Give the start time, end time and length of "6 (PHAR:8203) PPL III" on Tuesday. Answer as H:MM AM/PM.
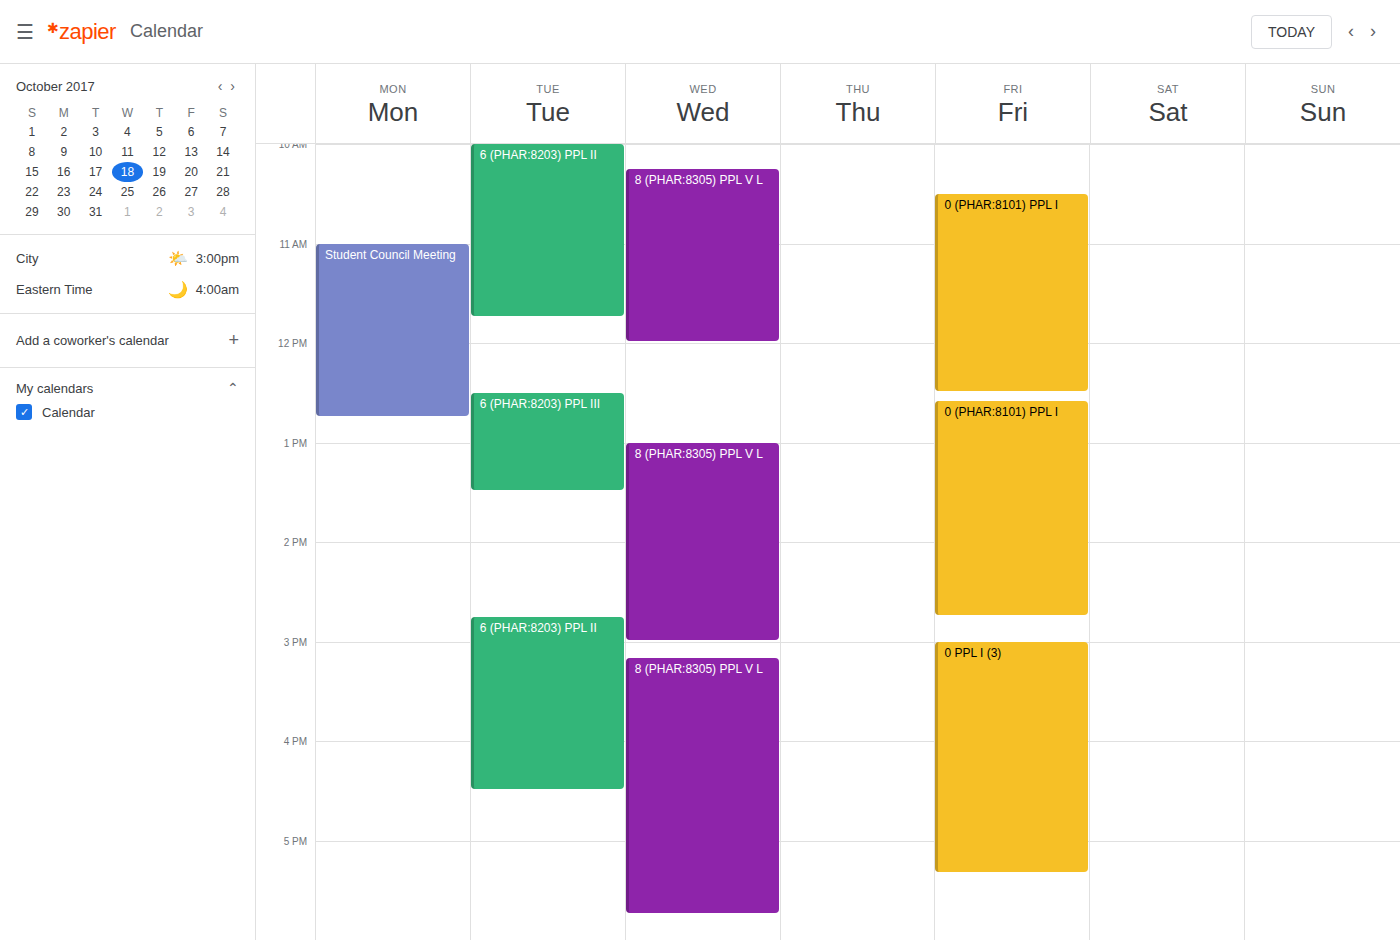
12:30 PM to 1:30 PM, 1 hour